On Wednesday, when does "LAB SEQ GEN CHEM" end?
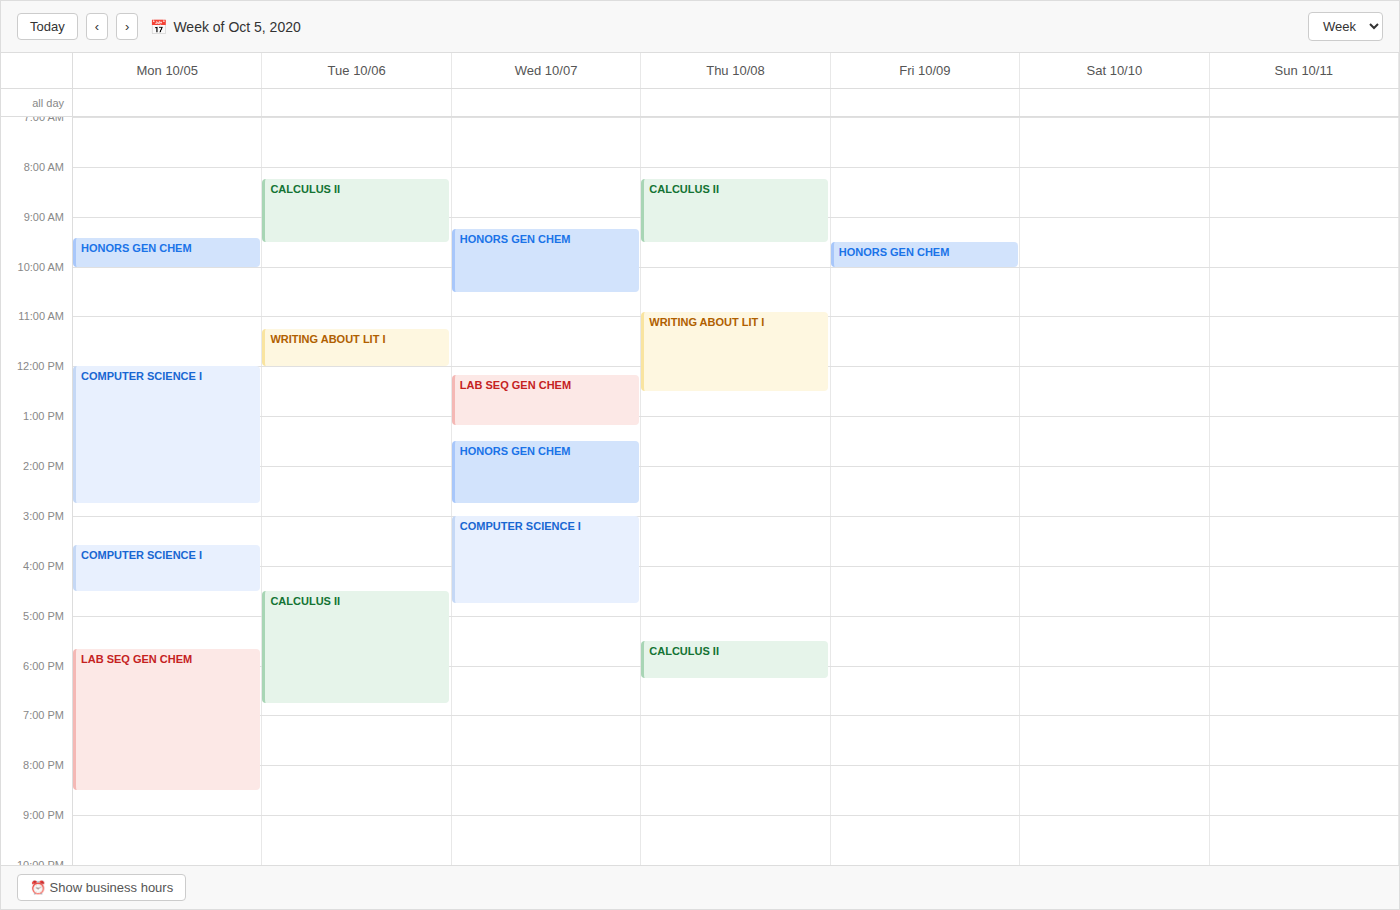
1:10 PM